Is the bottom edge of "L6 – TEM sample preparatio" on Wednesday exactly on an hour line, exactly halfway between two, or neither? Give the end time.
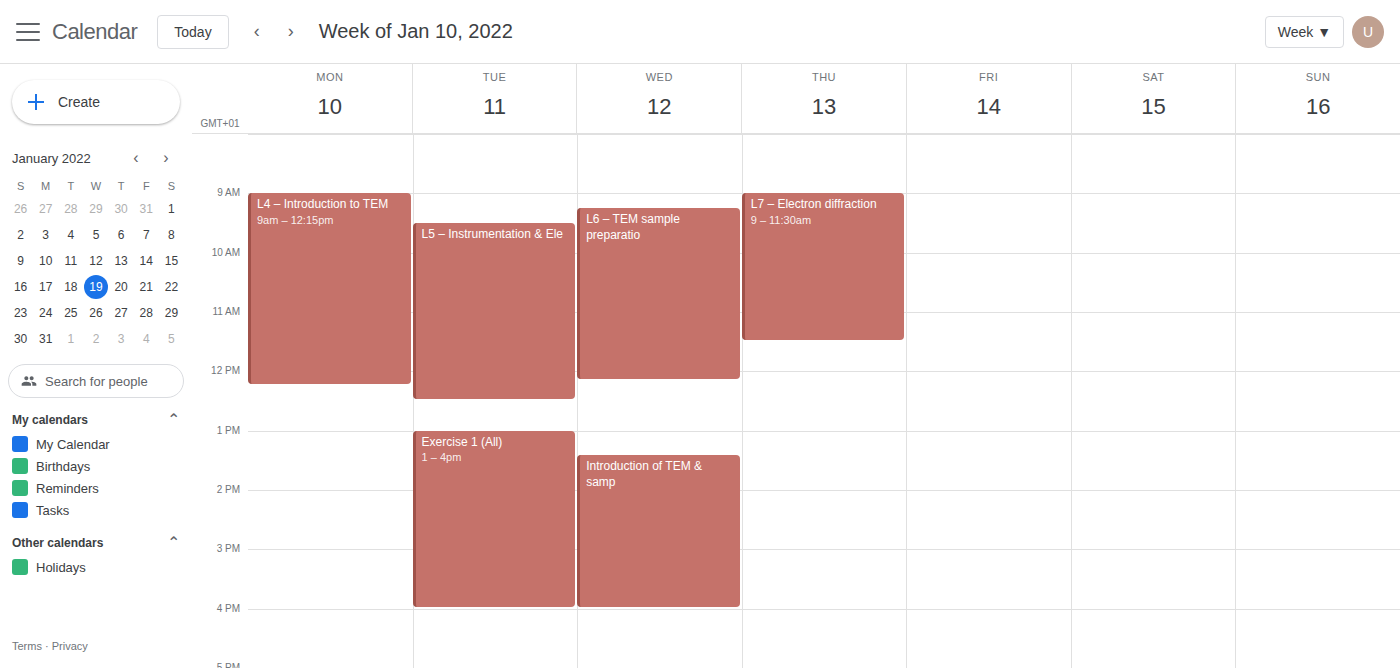
12:10 -- neither: 10 minutes below the 12:00 line and 50 minutes above the 13:00 line.